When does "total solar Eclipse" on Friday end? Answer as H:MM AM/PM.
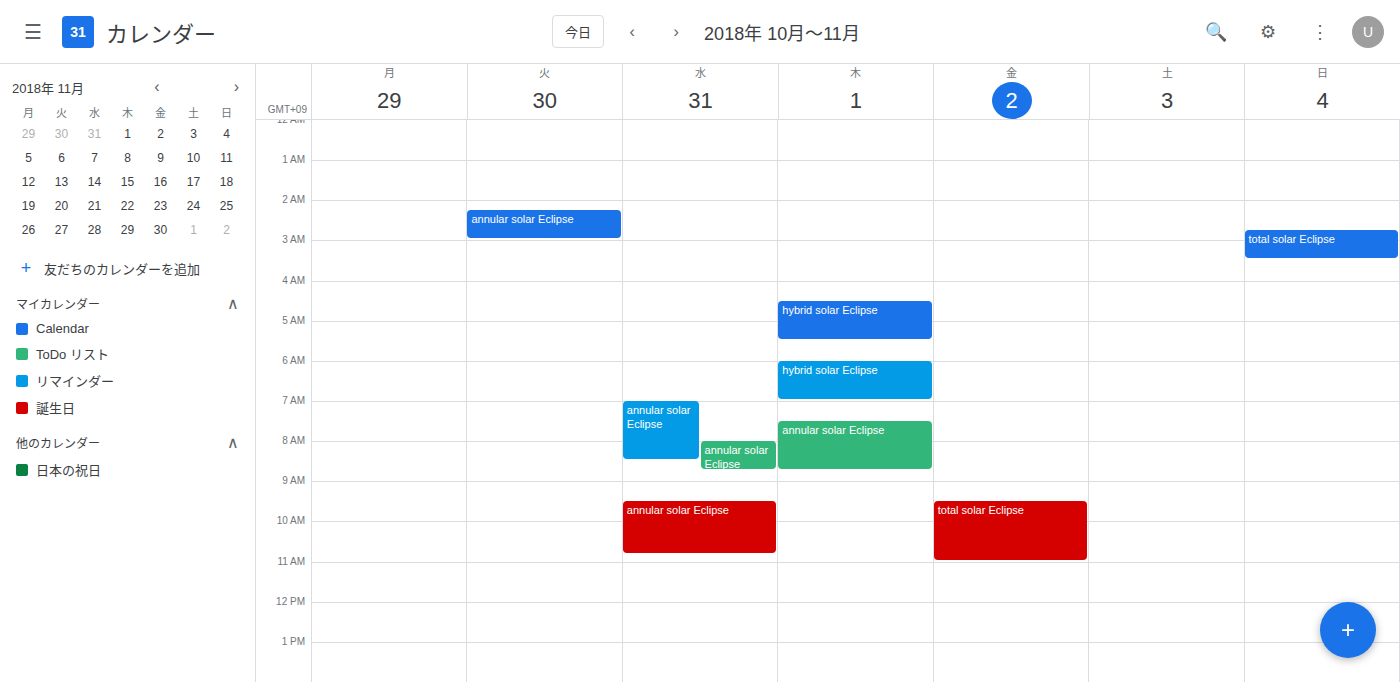
11:00 AM